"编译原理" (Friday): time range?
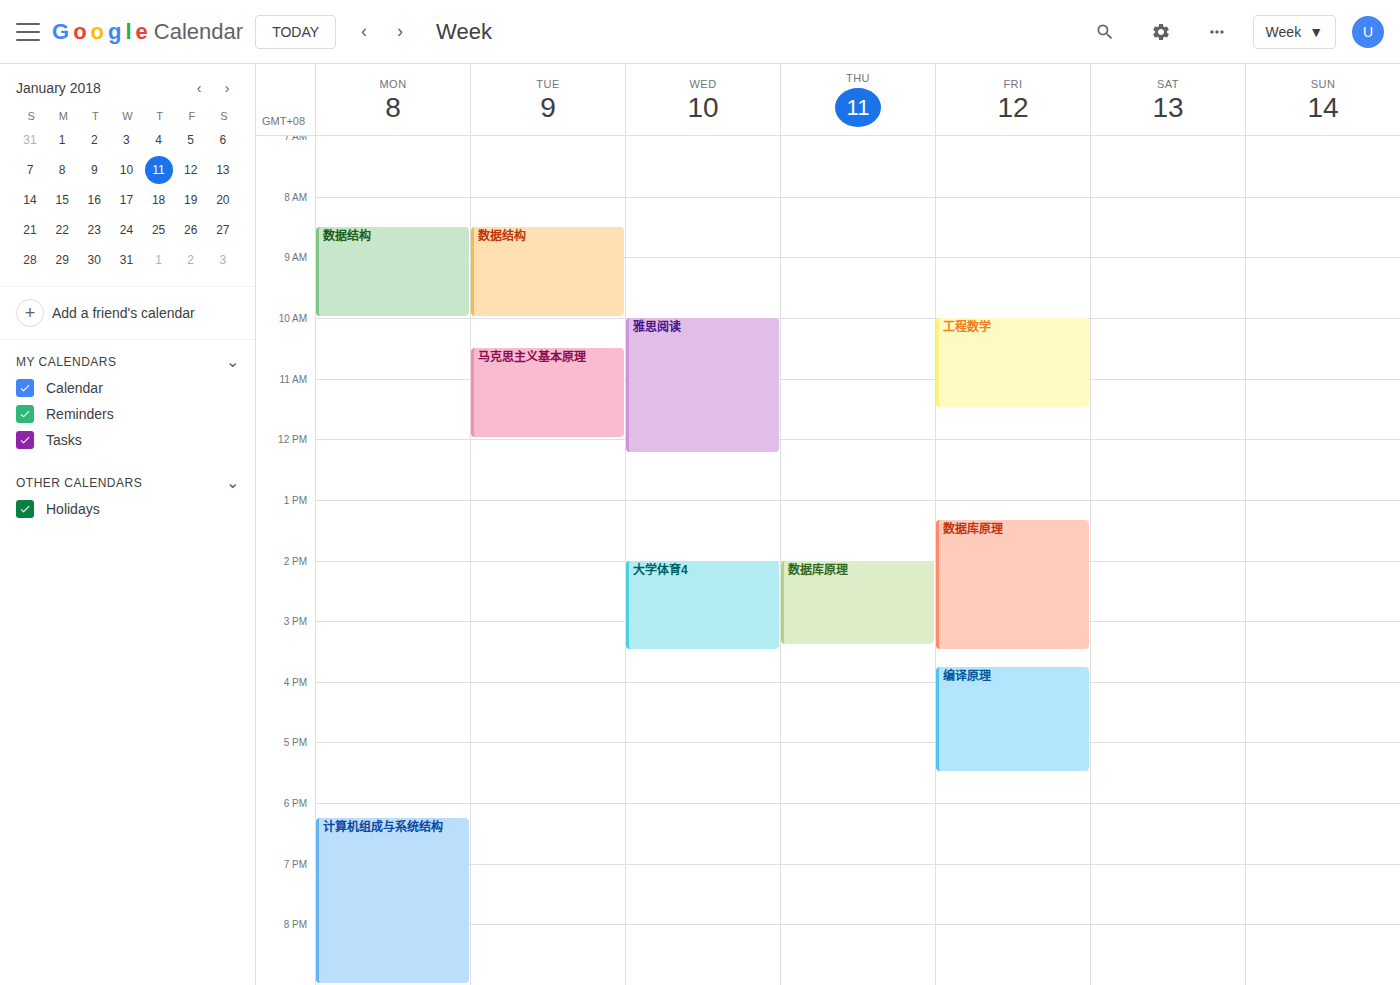
3:45 PM to 5:30 PM